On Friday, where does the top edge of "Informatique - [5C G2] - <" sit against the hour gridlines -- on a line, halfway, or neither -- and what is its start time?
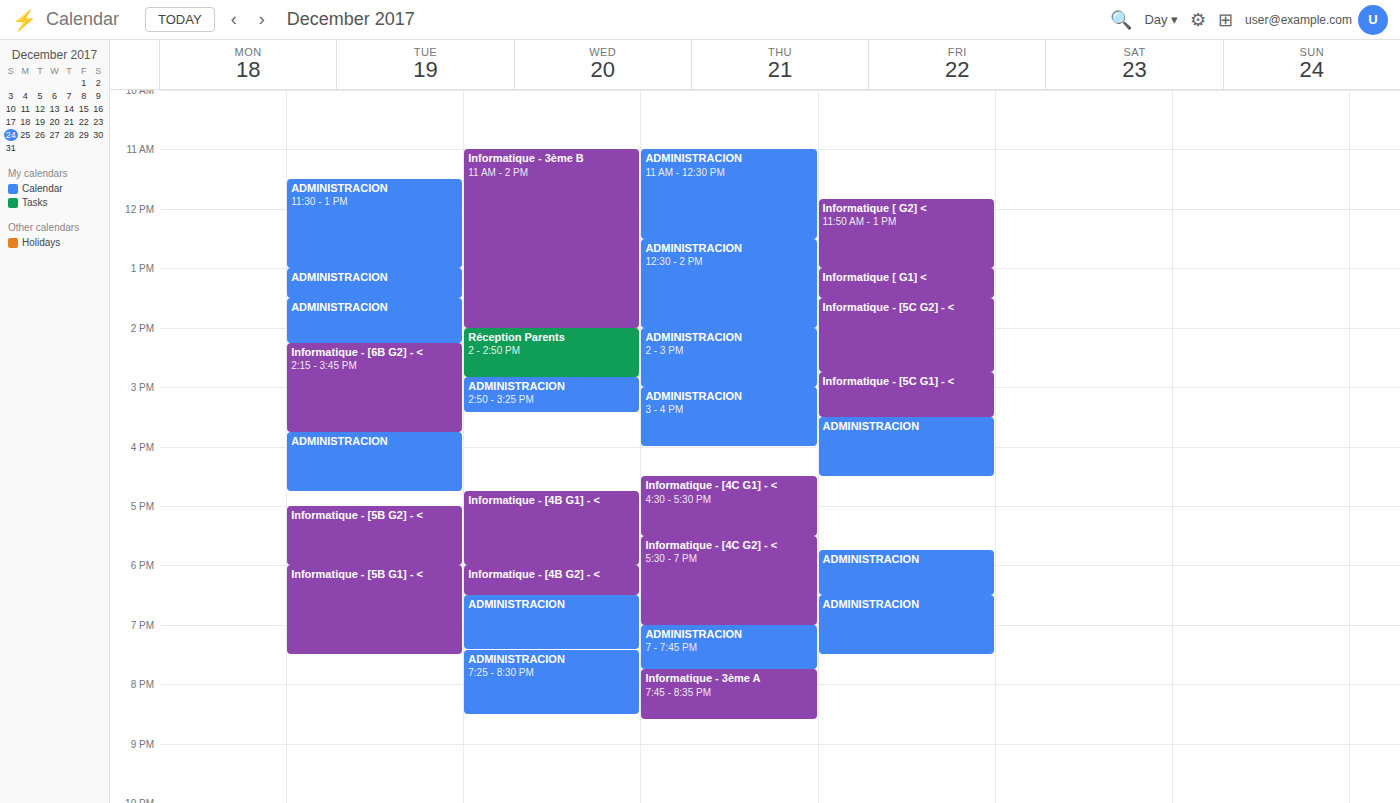
1:30 PM -- halfway between the 1 PM and 2 PM lines.